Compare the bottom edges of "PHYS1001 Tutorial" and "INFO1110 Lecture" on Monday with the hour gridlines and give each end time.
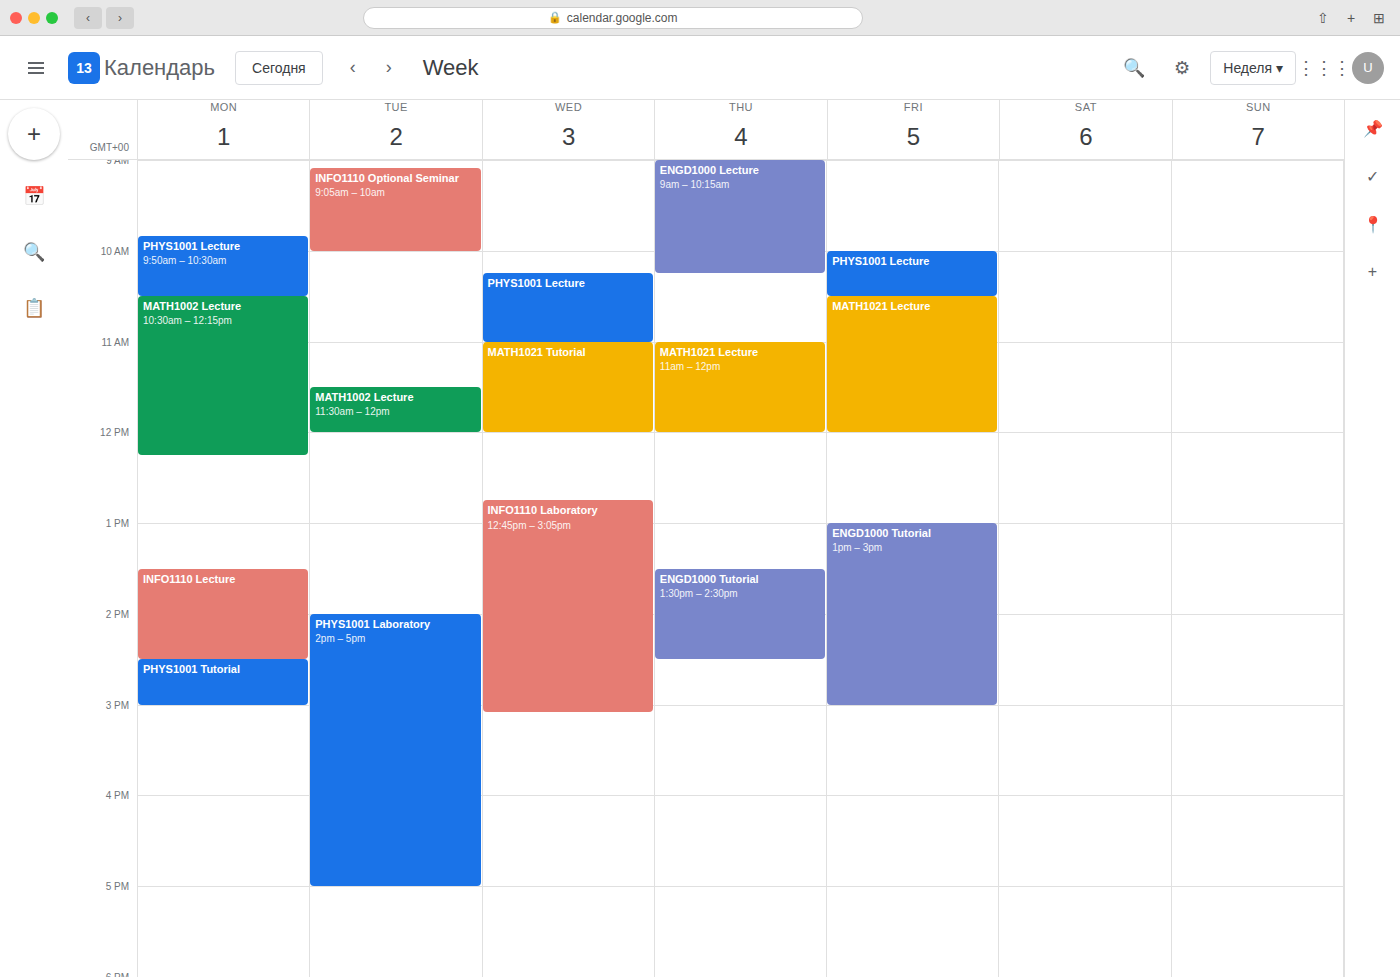
"PHYS1001 Tutorial": 3:00 PM, exactly on the 3 PM line. "INFO1110 Lecture": 2:30 PM, halfway between the 2 PM and 3 PM lines.